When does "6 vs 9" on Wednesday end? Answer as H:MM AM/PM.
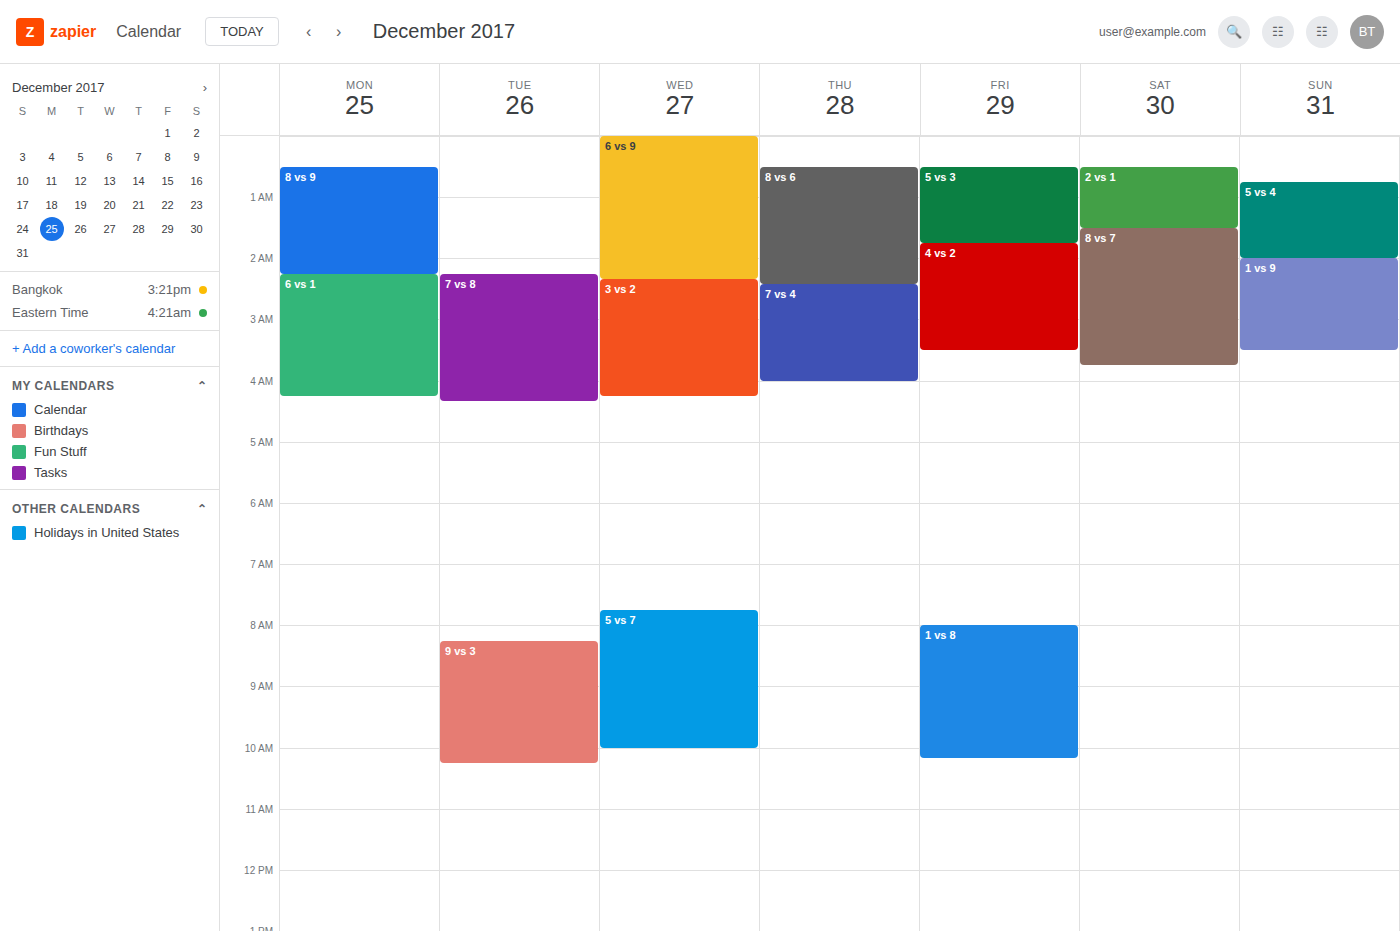
2:20 AM